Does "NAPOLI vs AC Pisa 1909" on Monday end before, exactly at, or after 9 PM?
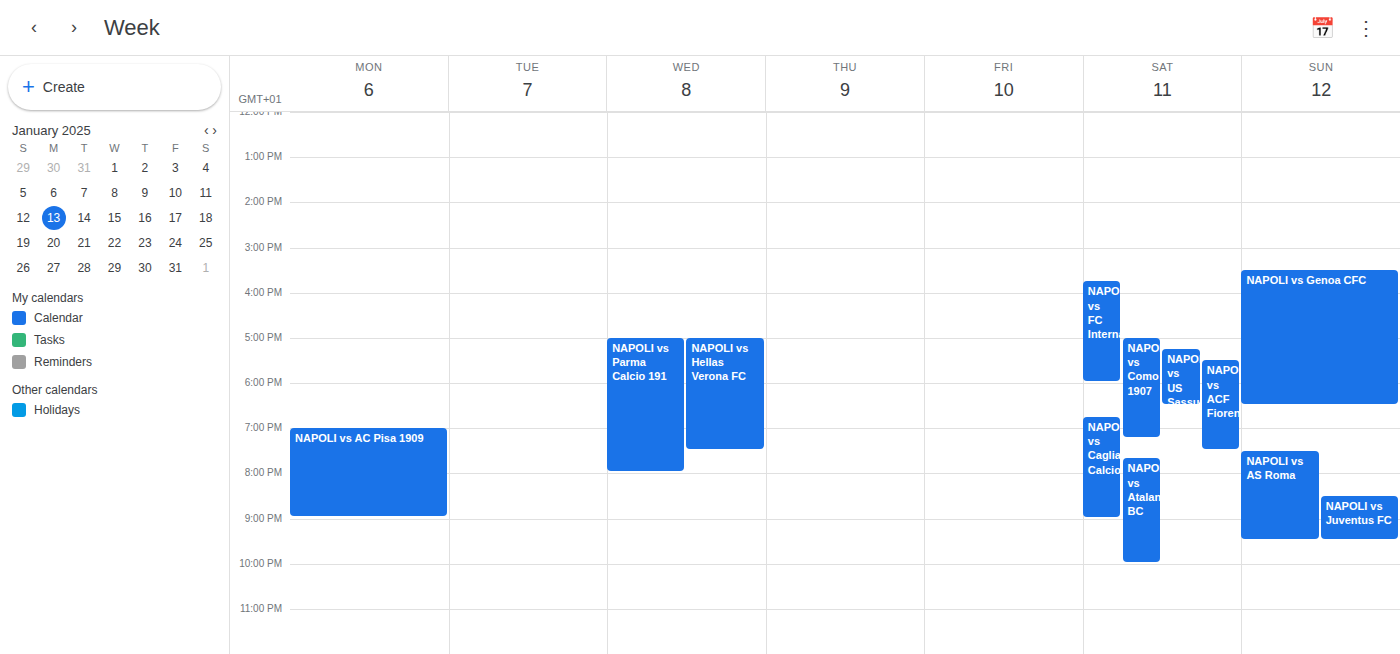
9:00 PM -- exactly at 9 PM, on the 9 PM line.